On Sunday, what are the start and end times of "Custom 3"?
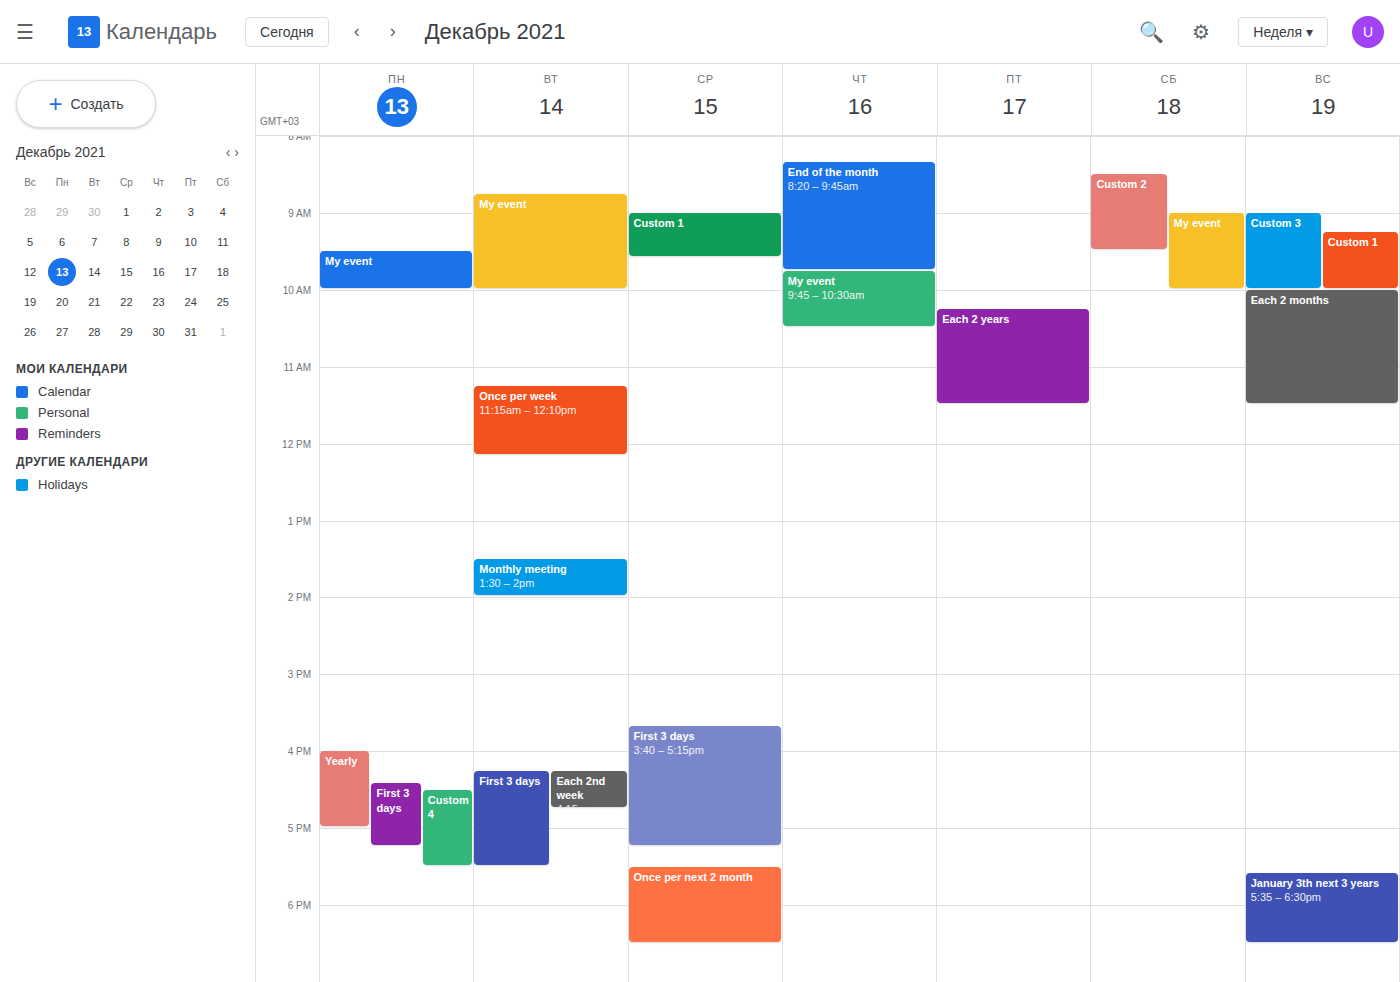
9:00 AM to 10:00 AM